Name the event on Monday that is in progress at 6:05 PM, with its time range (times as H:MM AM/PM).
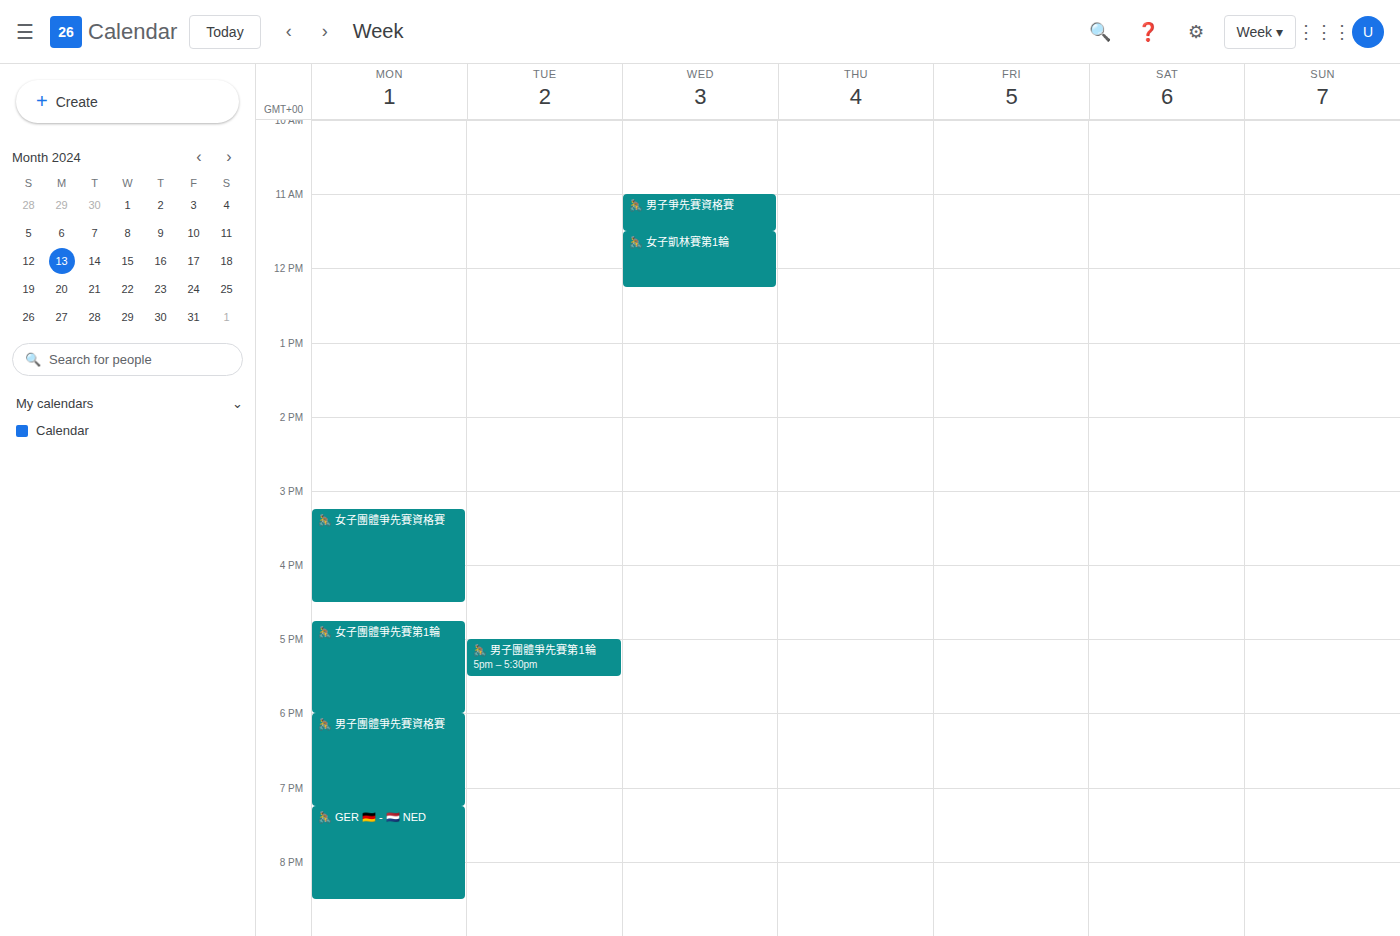
"🚴 男子團體爭先賽資格賽", 6:00 PM to 7:15 PM